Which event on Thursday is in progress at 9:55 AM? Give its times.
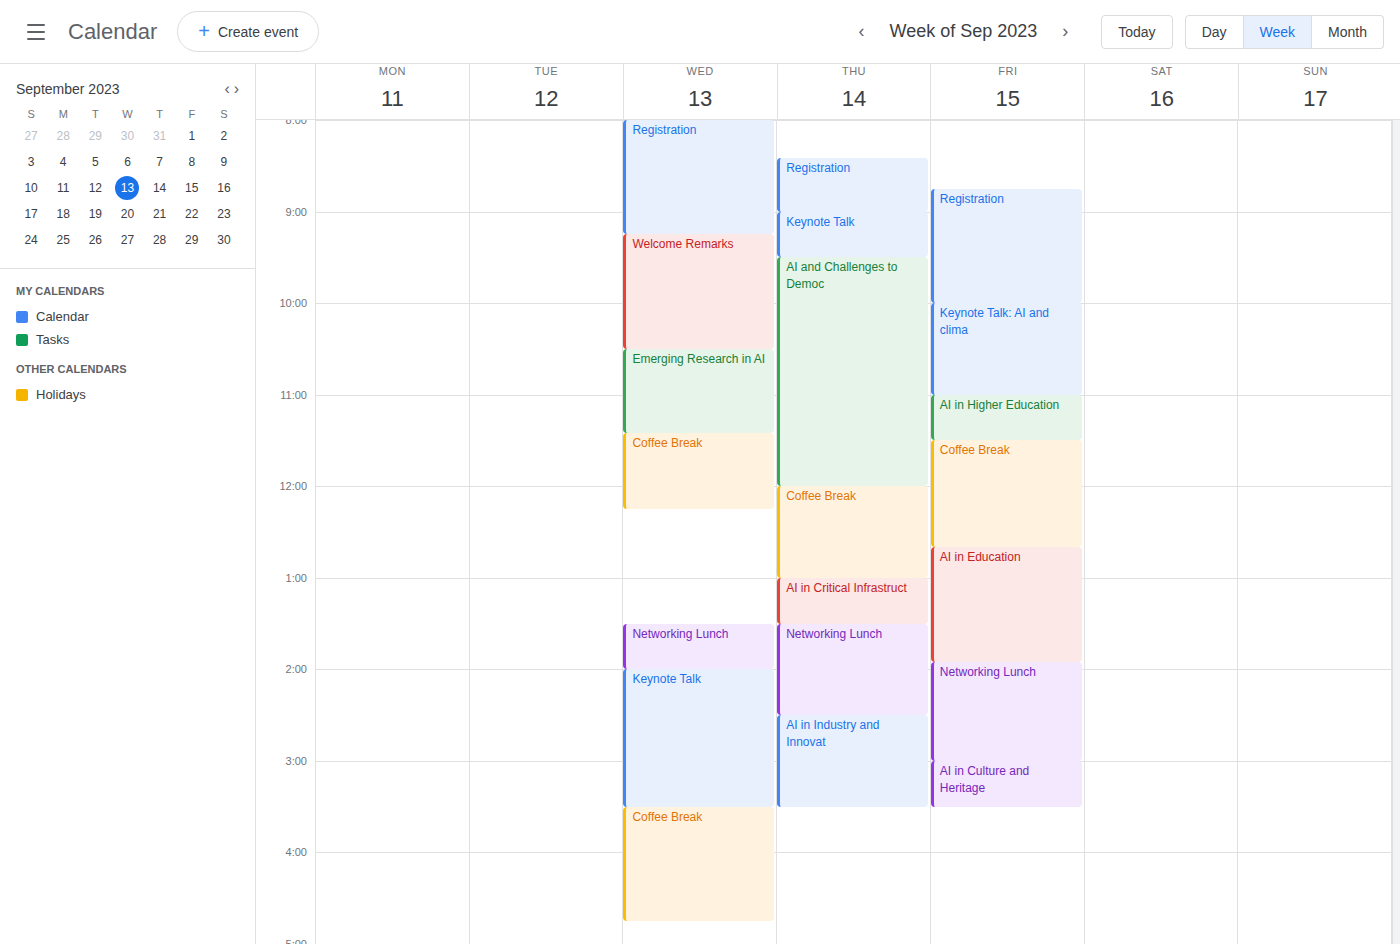
"AI and Challenges to Democ", 9:30 AM to 12:00 PM